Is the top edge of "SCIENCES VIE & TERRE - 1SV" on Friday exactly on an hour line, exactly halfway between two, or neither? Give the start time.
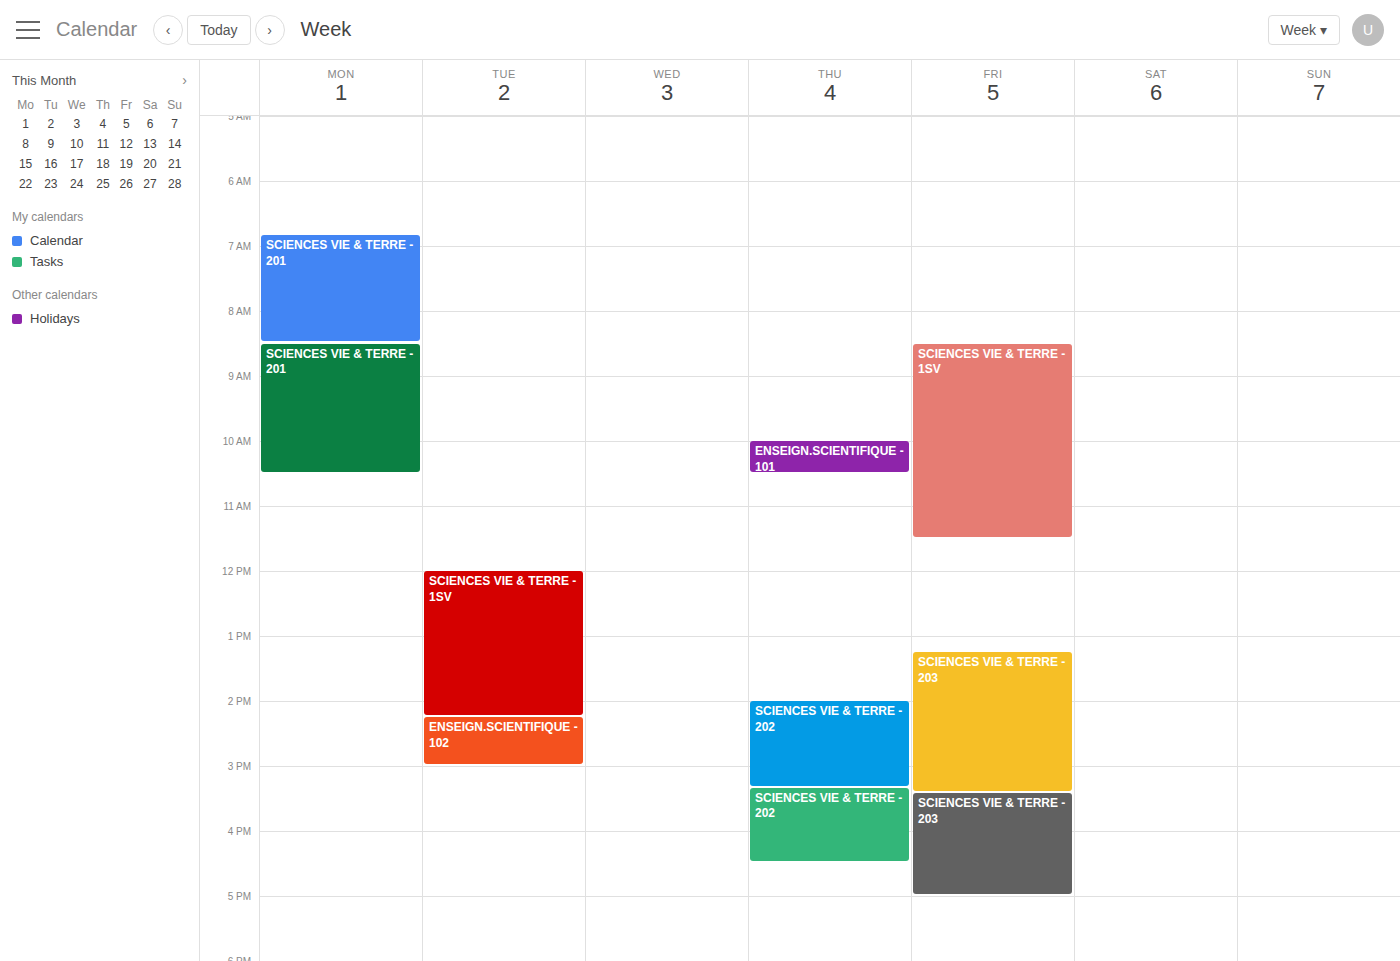
8:30 AM -- halfway between the 8 AM and 9 AM lines.